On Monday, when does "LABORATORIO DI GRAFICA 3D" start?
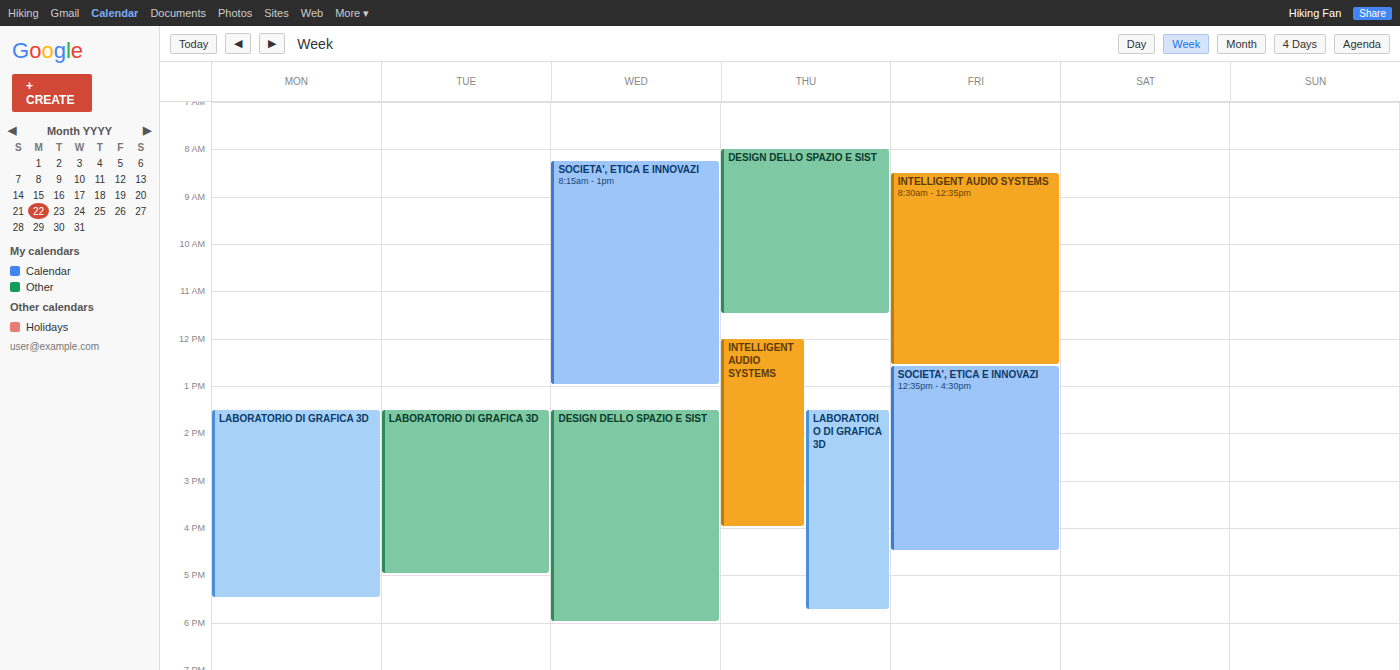
13:30